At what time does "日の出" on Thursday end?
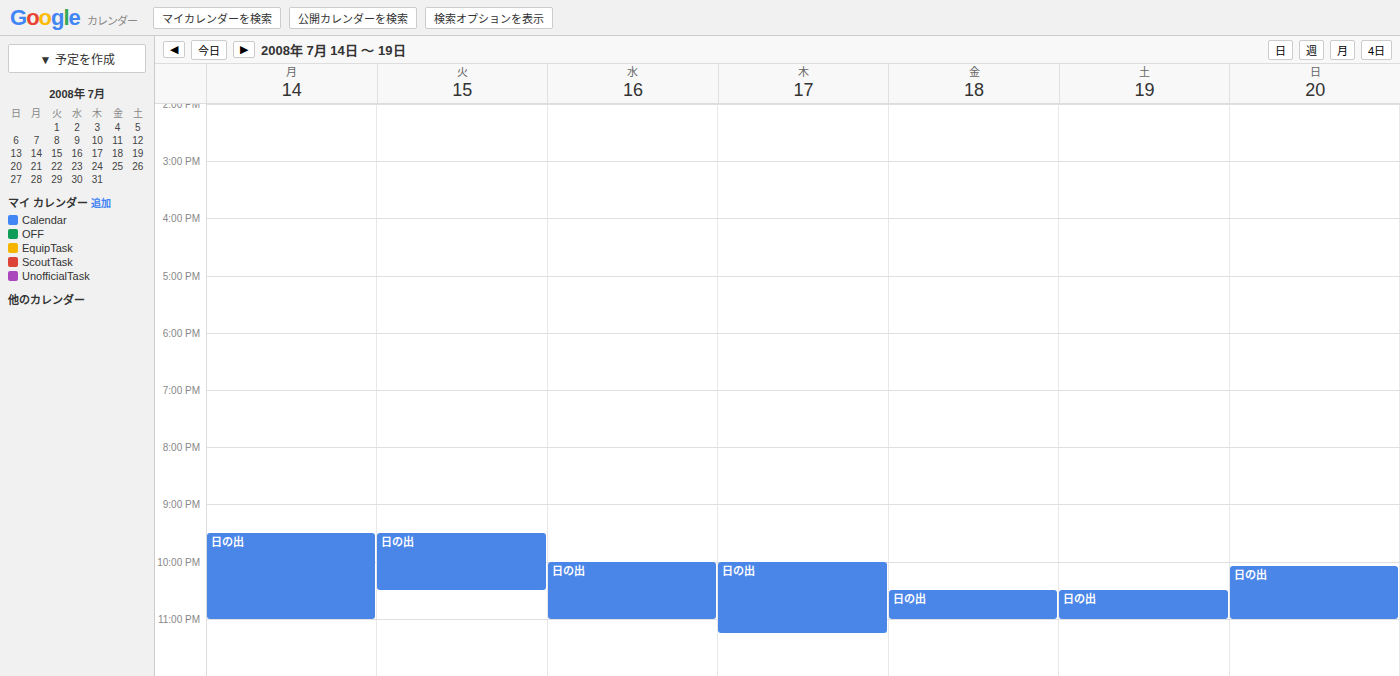
11:15 PM